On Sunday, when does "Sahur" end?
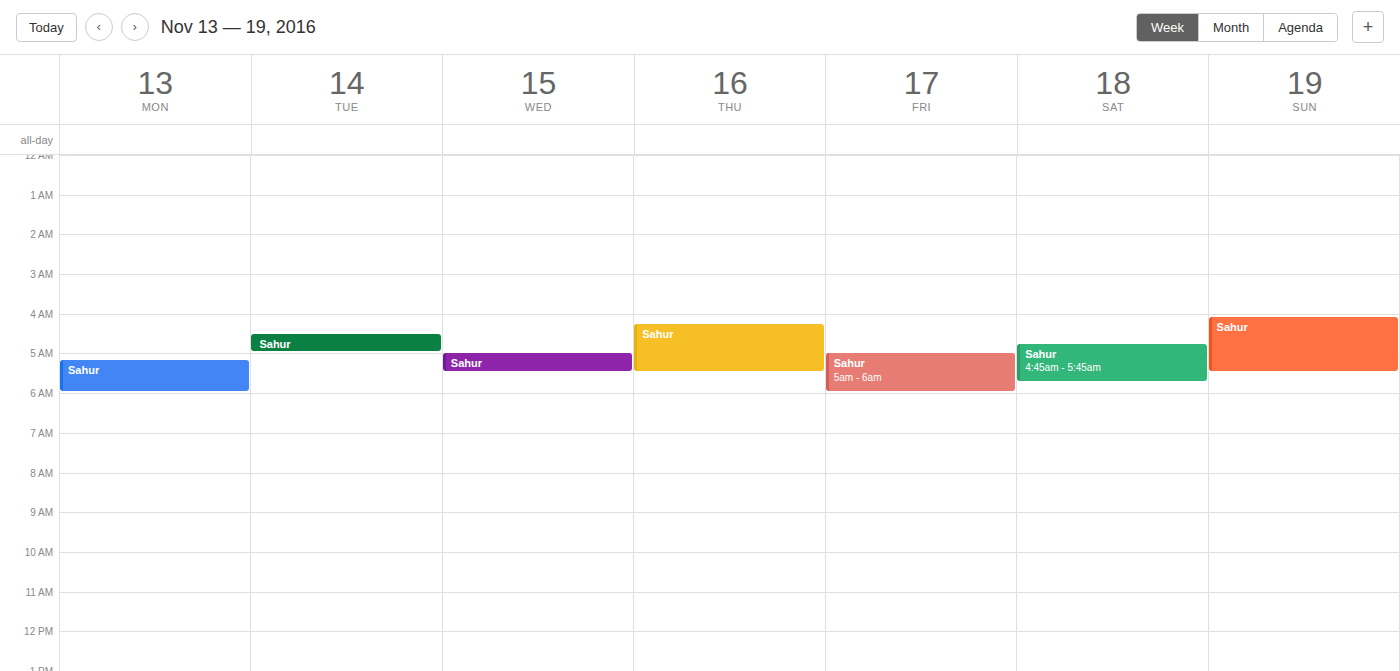
5:30 AM